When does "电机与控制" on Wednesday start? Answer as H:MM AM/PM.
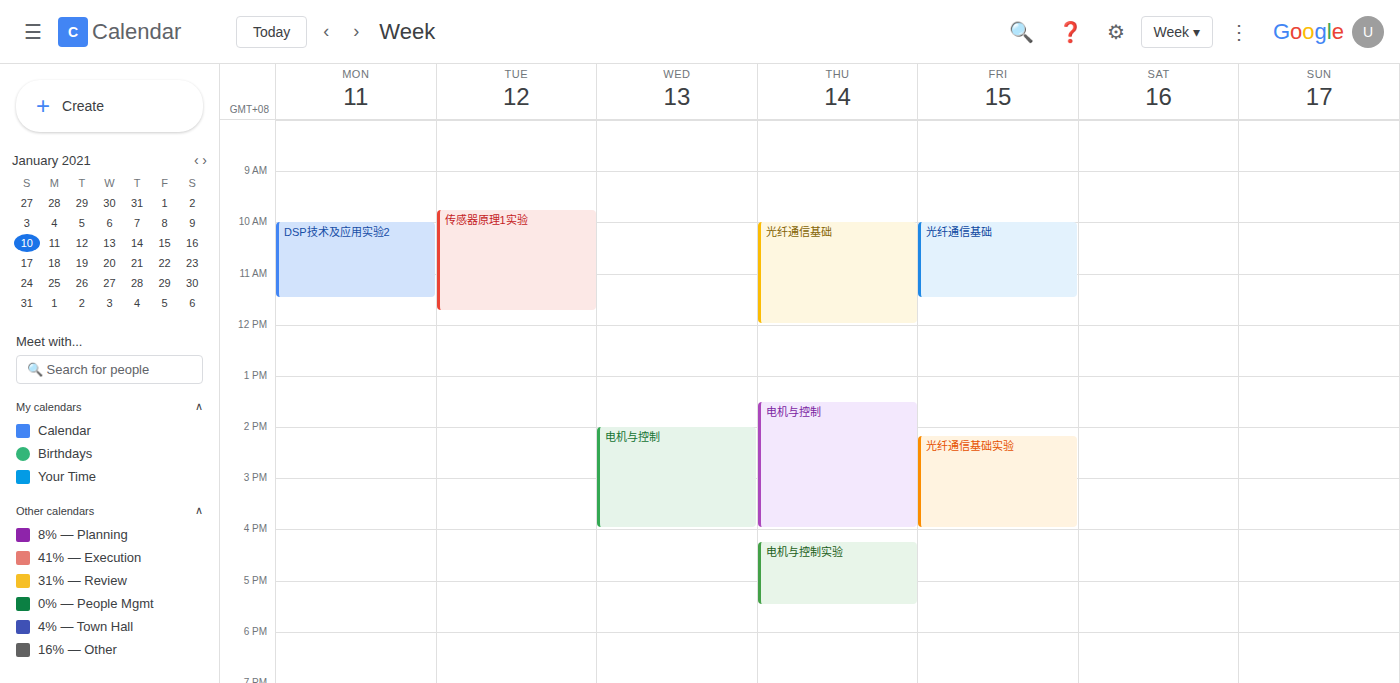
2:00 PM